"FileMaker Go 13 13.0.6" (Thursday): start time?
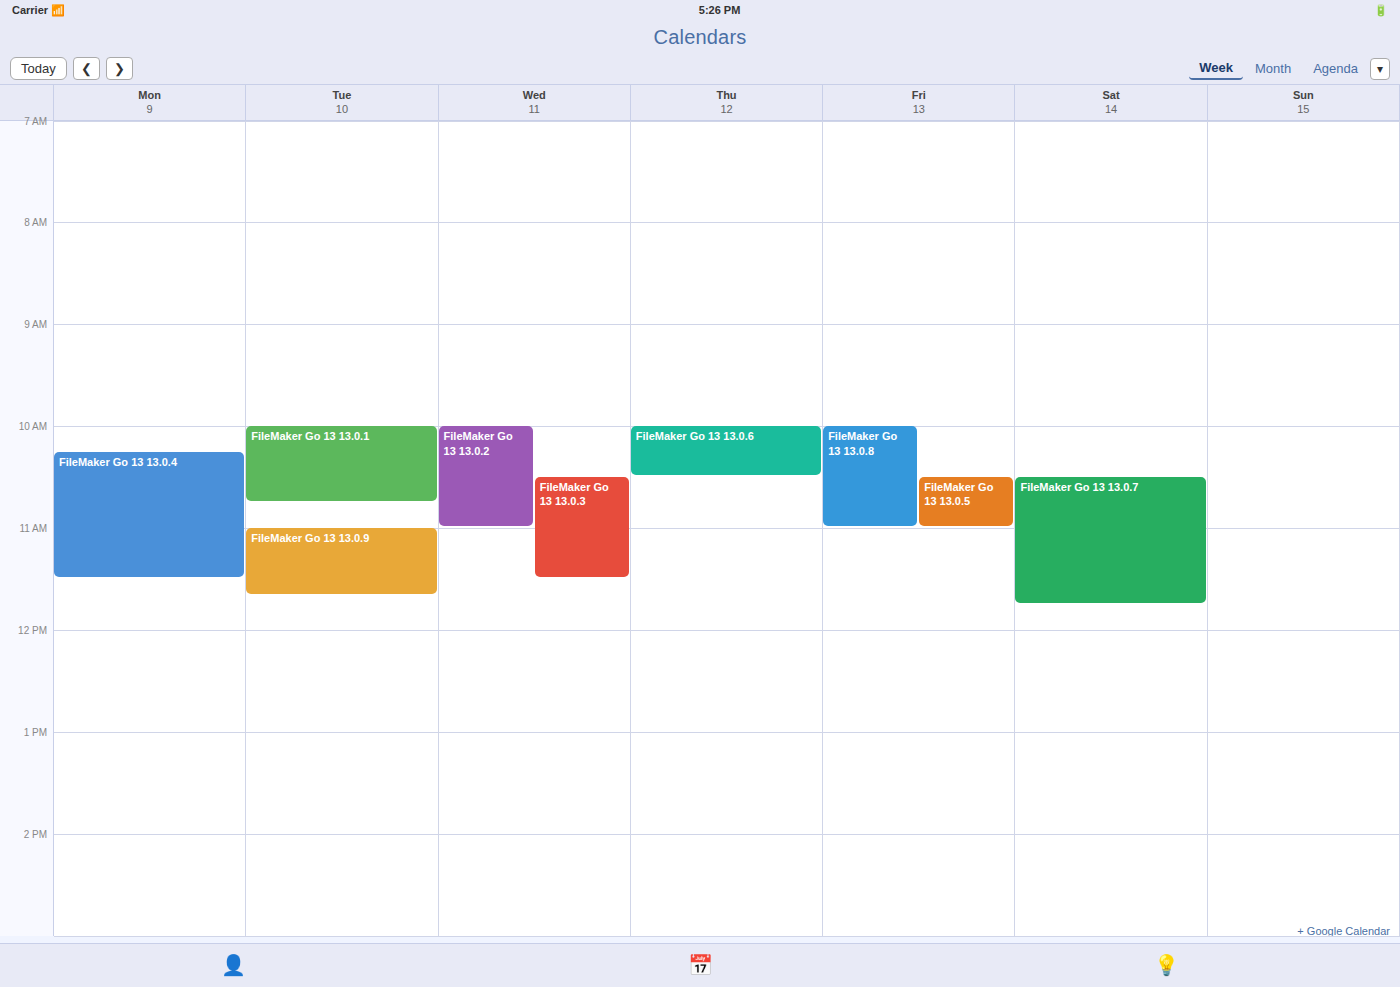
10:00